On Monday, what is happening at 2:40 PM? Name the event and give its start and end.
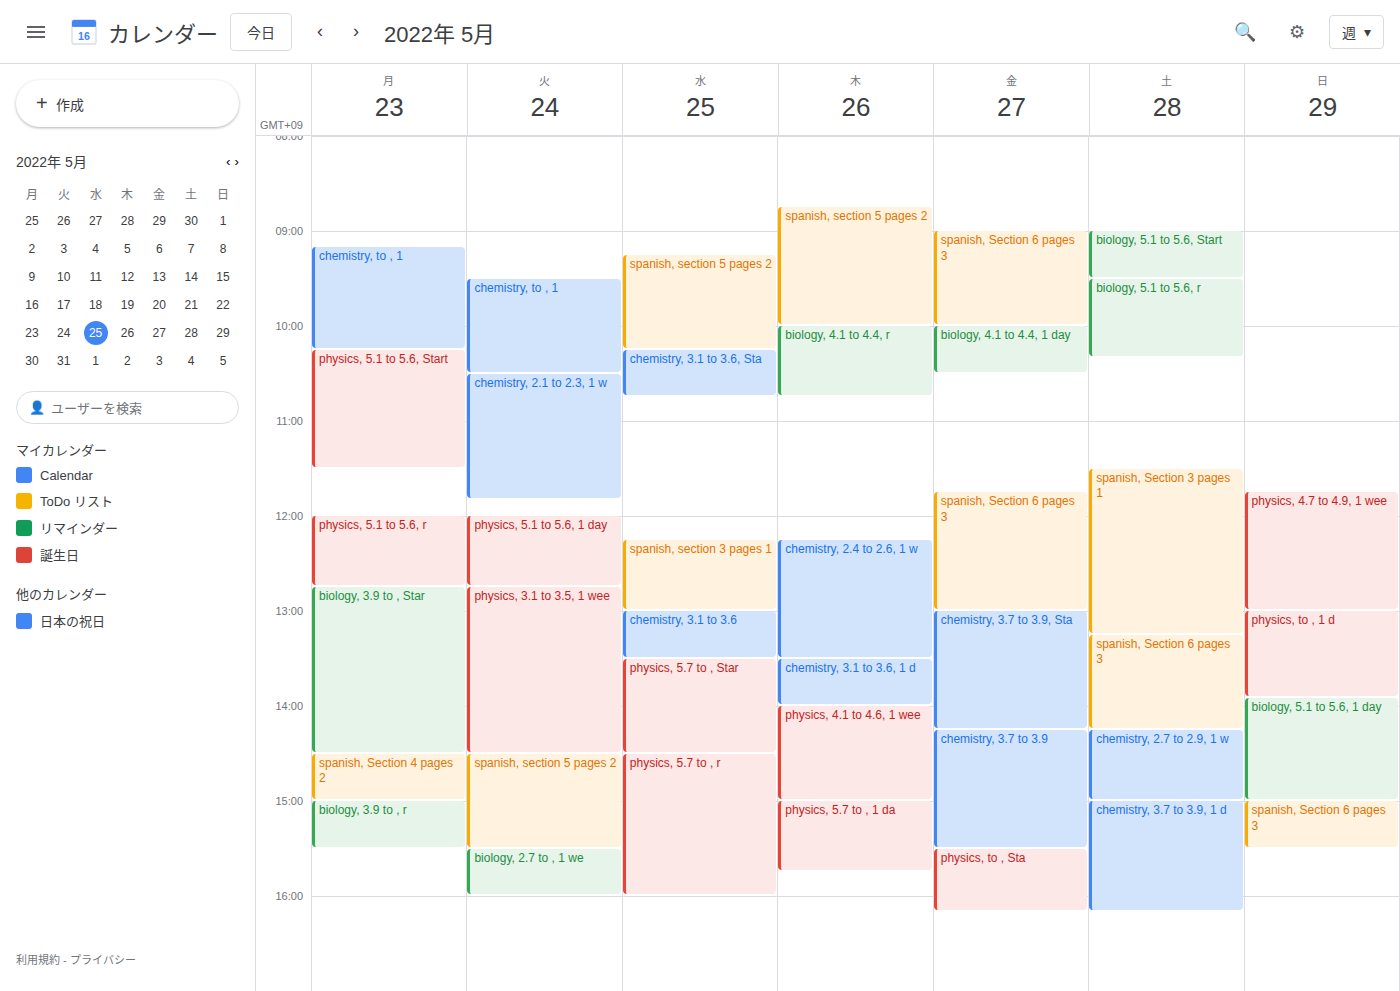
"spanish, Section 4 pages 2", 2:30 PM to 3:00 PM